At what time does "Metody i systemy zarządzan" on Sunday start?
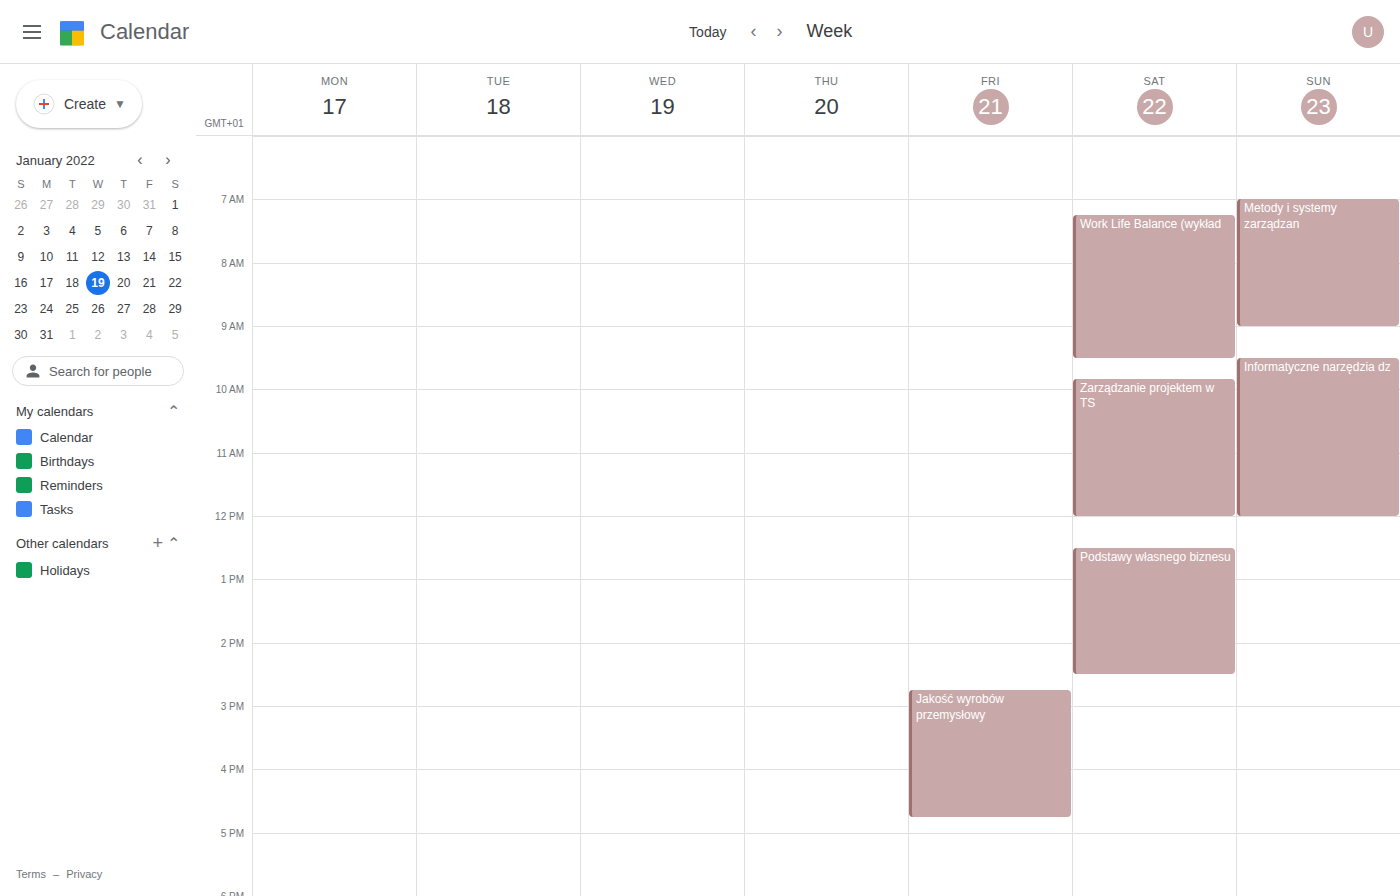
07:00